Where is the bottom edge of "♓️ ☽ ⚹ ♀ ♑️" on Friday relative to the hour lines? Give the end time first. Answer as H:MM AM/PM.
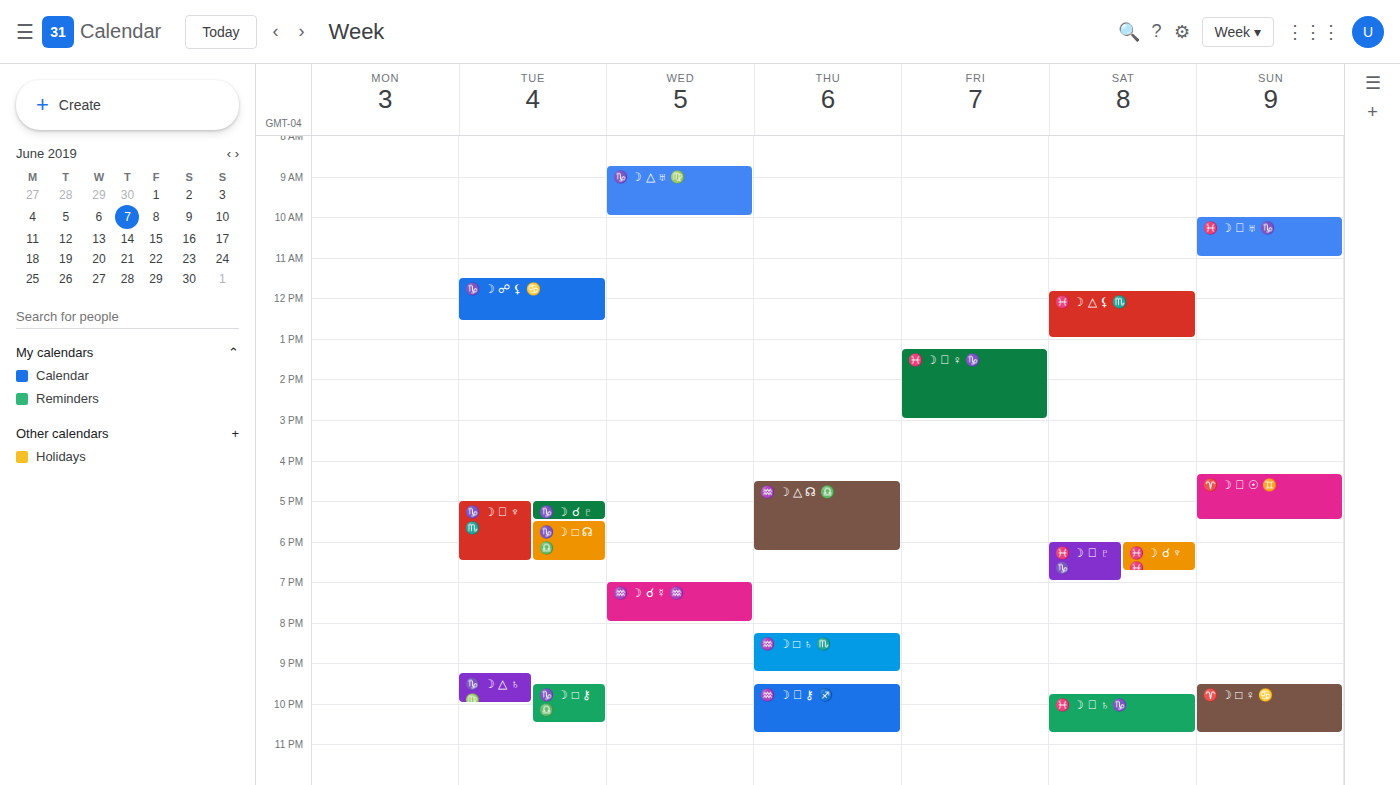
3:00 PM -- exactly on the 3 PM line.